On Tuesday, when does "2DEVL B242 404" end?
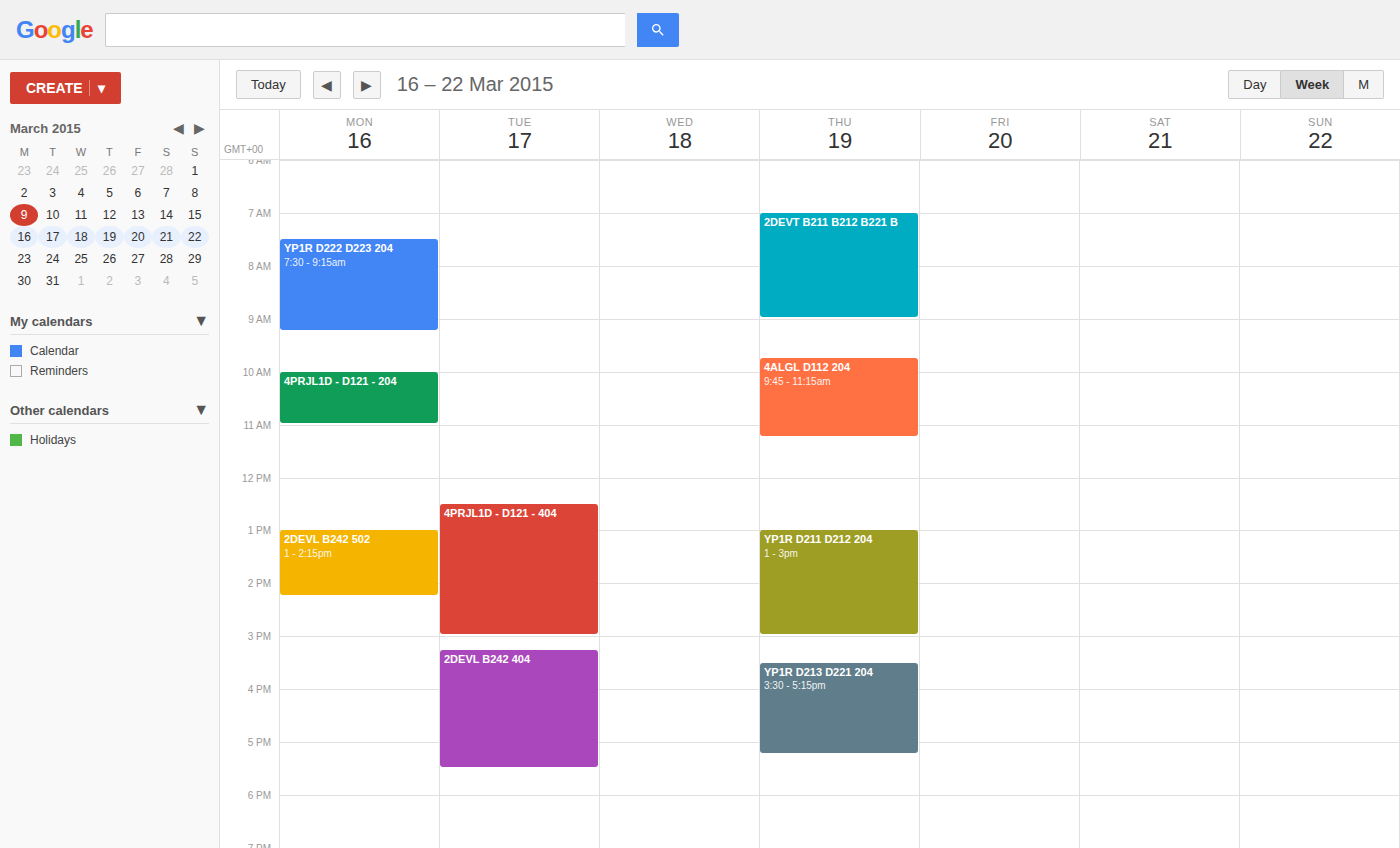
5:30 PM